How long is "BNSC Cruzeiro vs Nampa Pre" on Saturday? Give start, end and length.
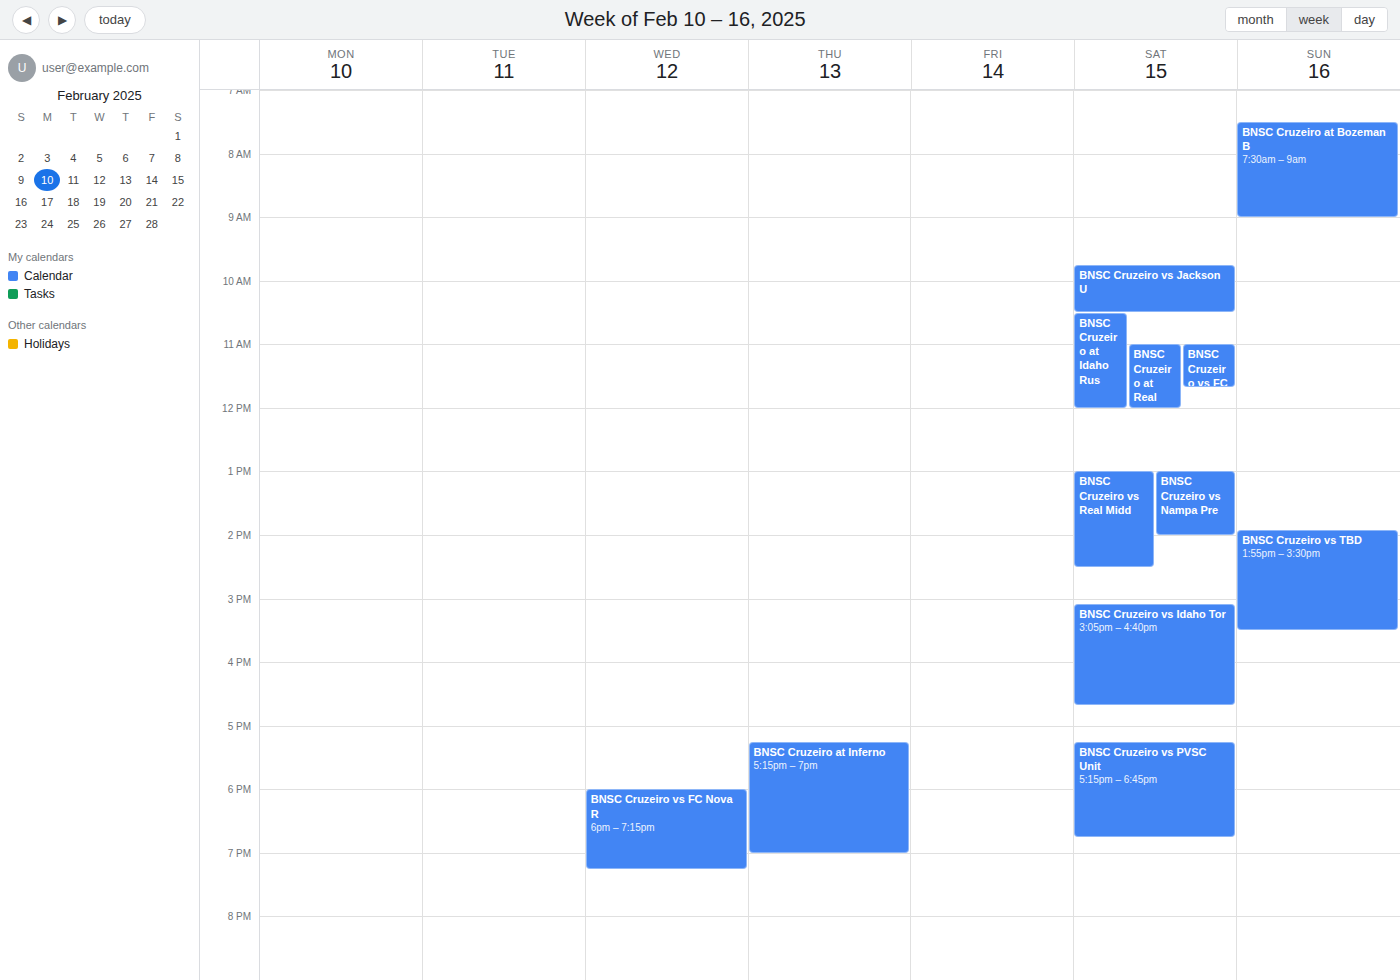
1:00 PM to 2:00 PM, 1 hour